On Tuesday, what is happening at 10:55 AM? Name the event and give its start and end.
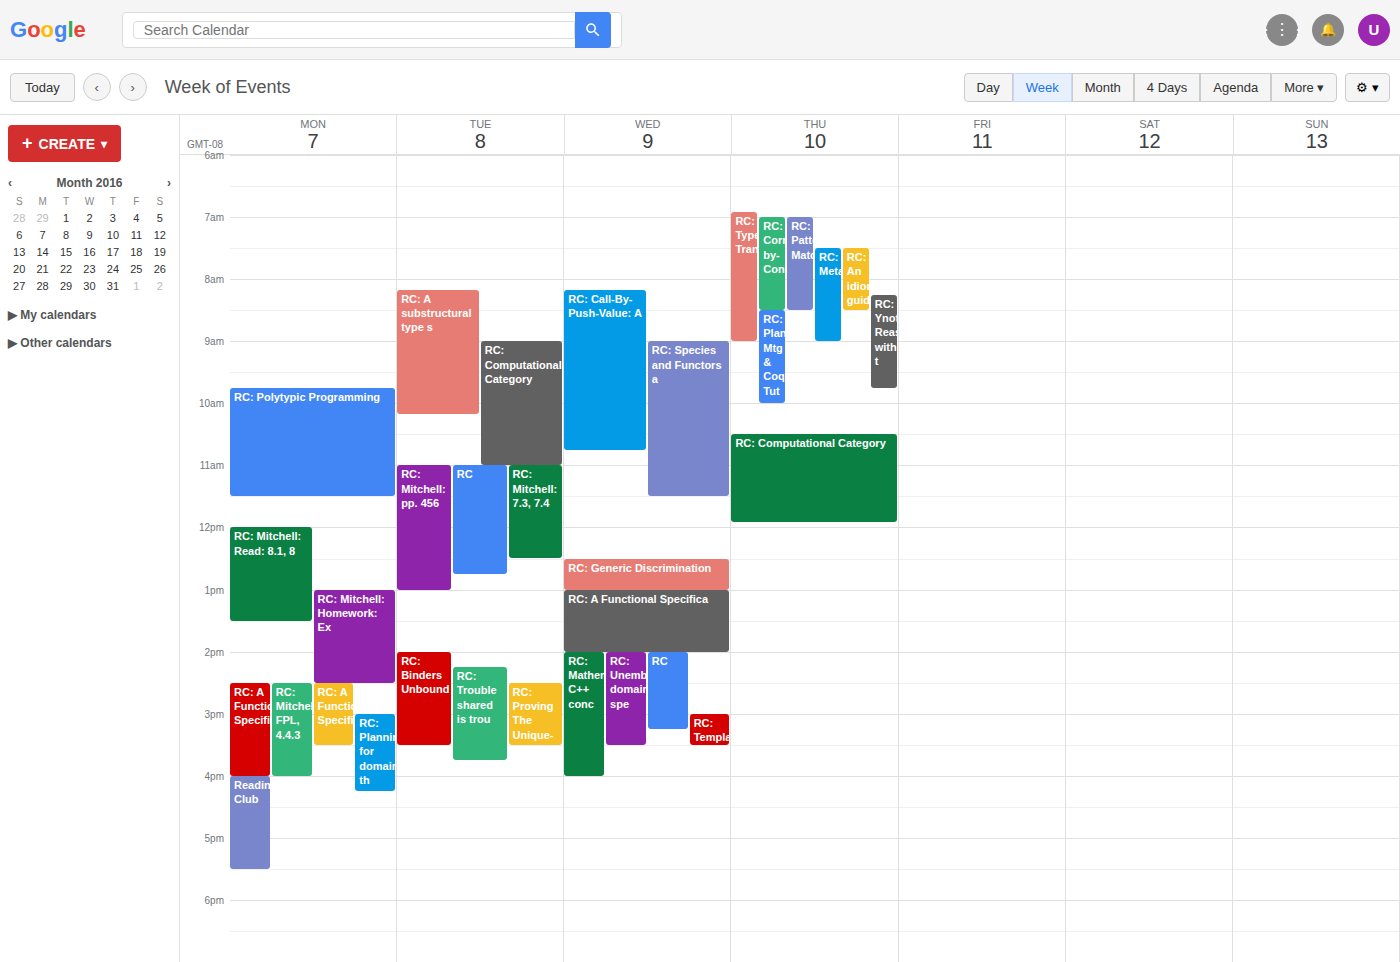
"RC: Computational Category", 9:00 AM to 11:00 AM